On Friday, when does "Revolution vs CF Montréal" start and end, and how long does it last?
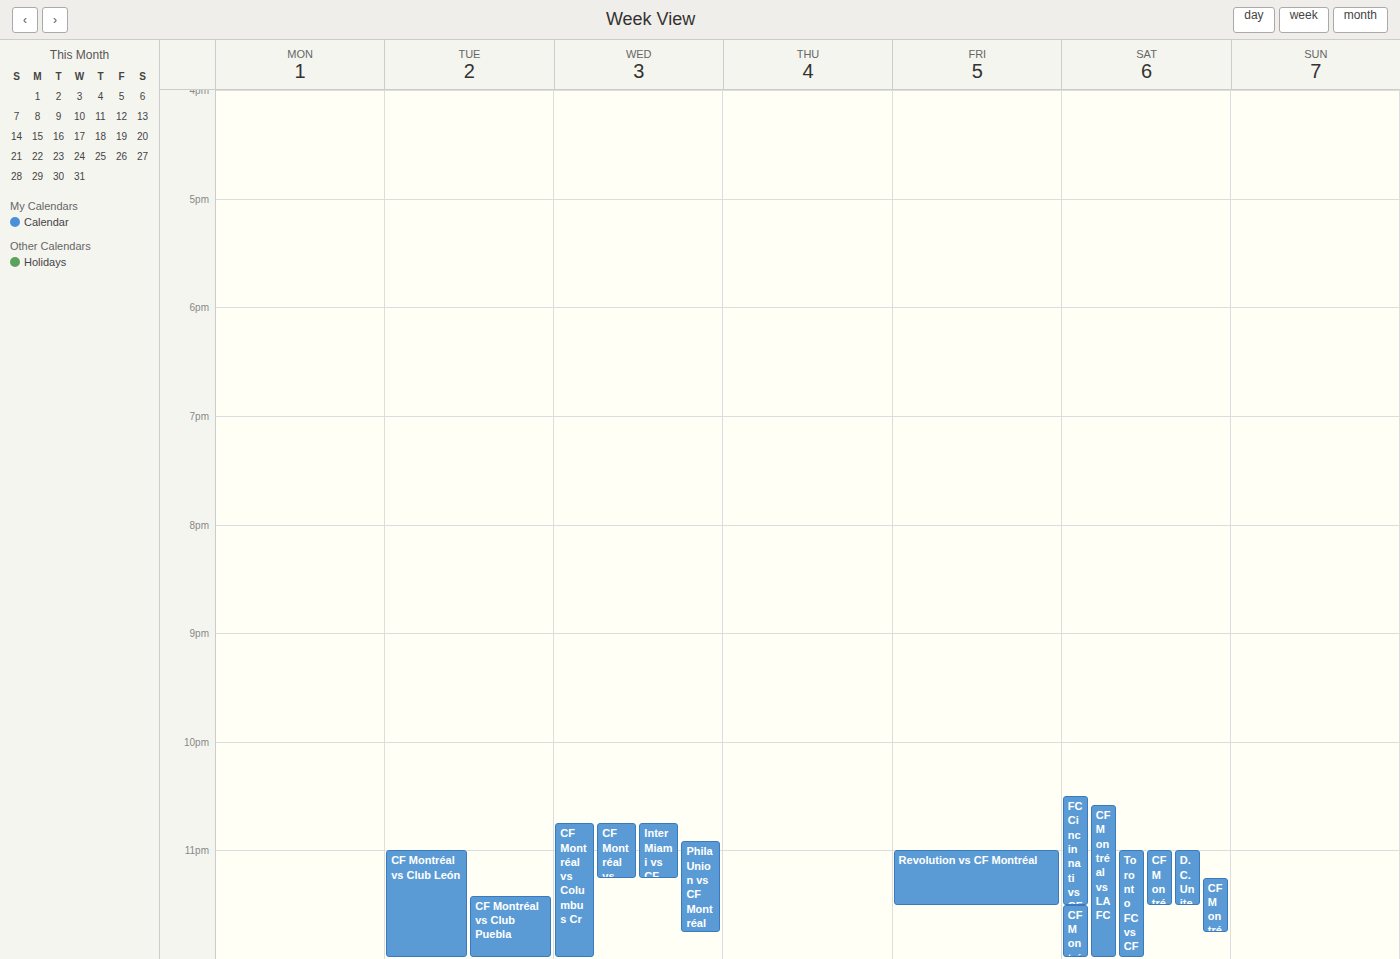
11:00 PM to 11:30 PM, 30 minutes